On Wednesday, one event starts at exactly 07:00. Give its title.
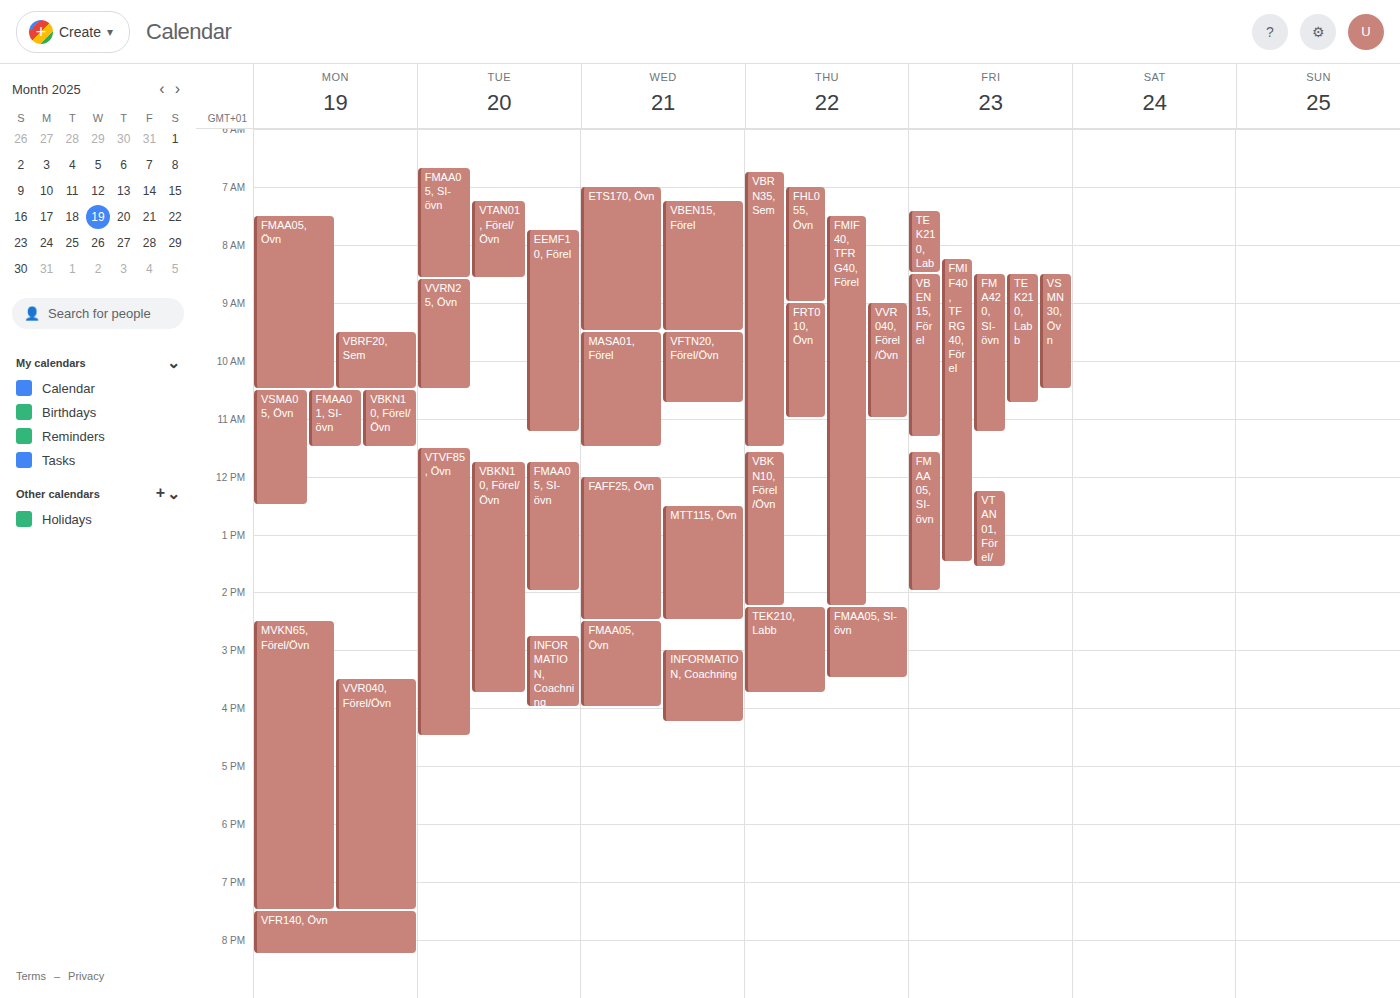
"ETS170, Övn"